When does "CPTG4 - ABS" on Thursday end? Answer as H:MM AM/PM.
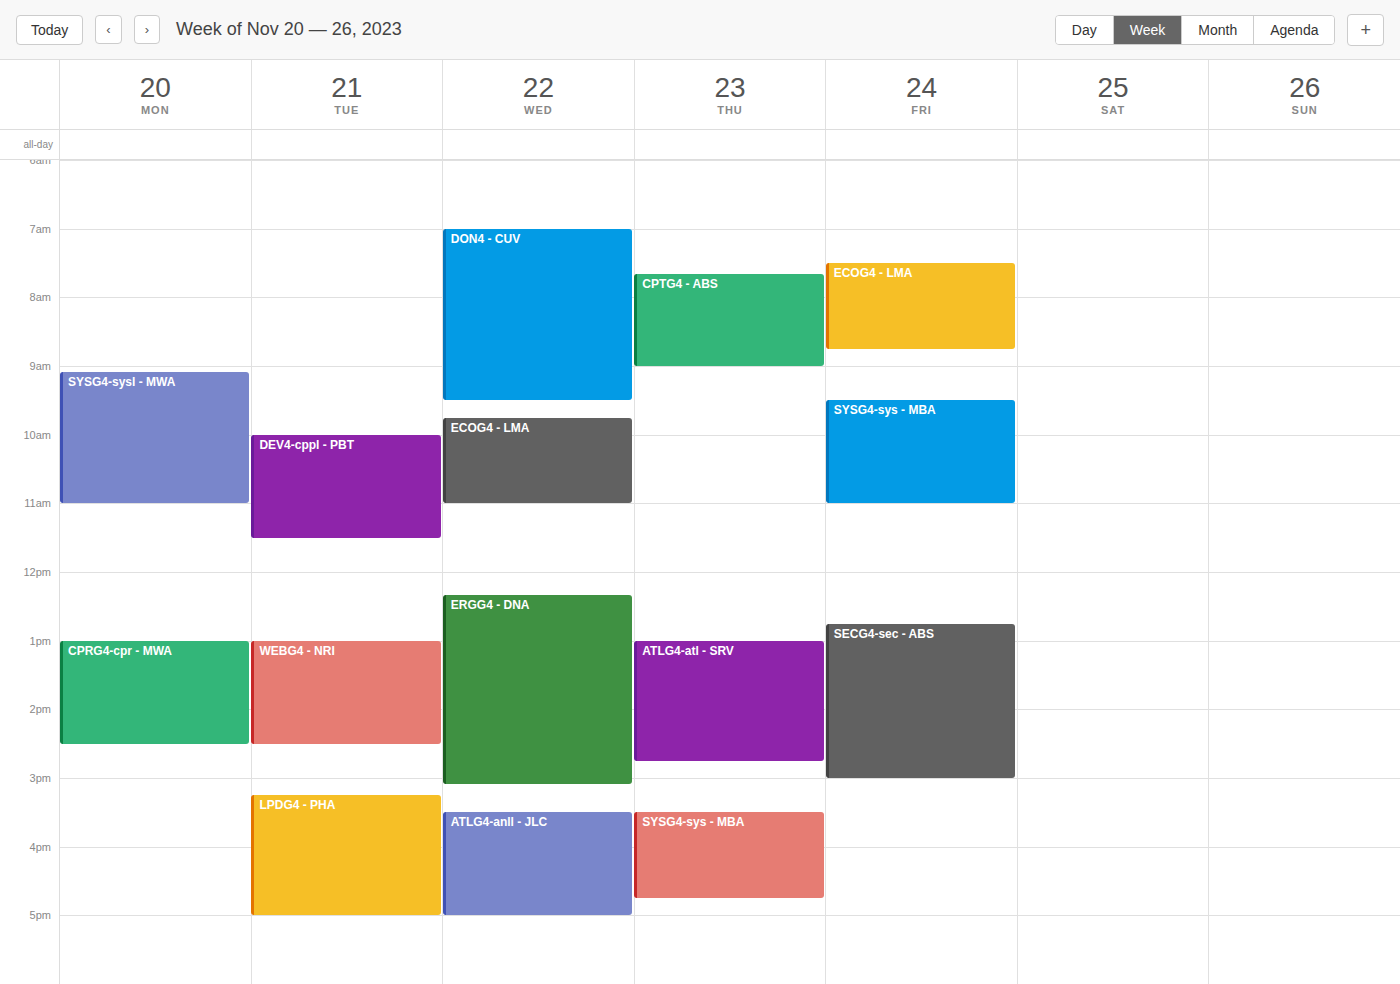
9:00 AM